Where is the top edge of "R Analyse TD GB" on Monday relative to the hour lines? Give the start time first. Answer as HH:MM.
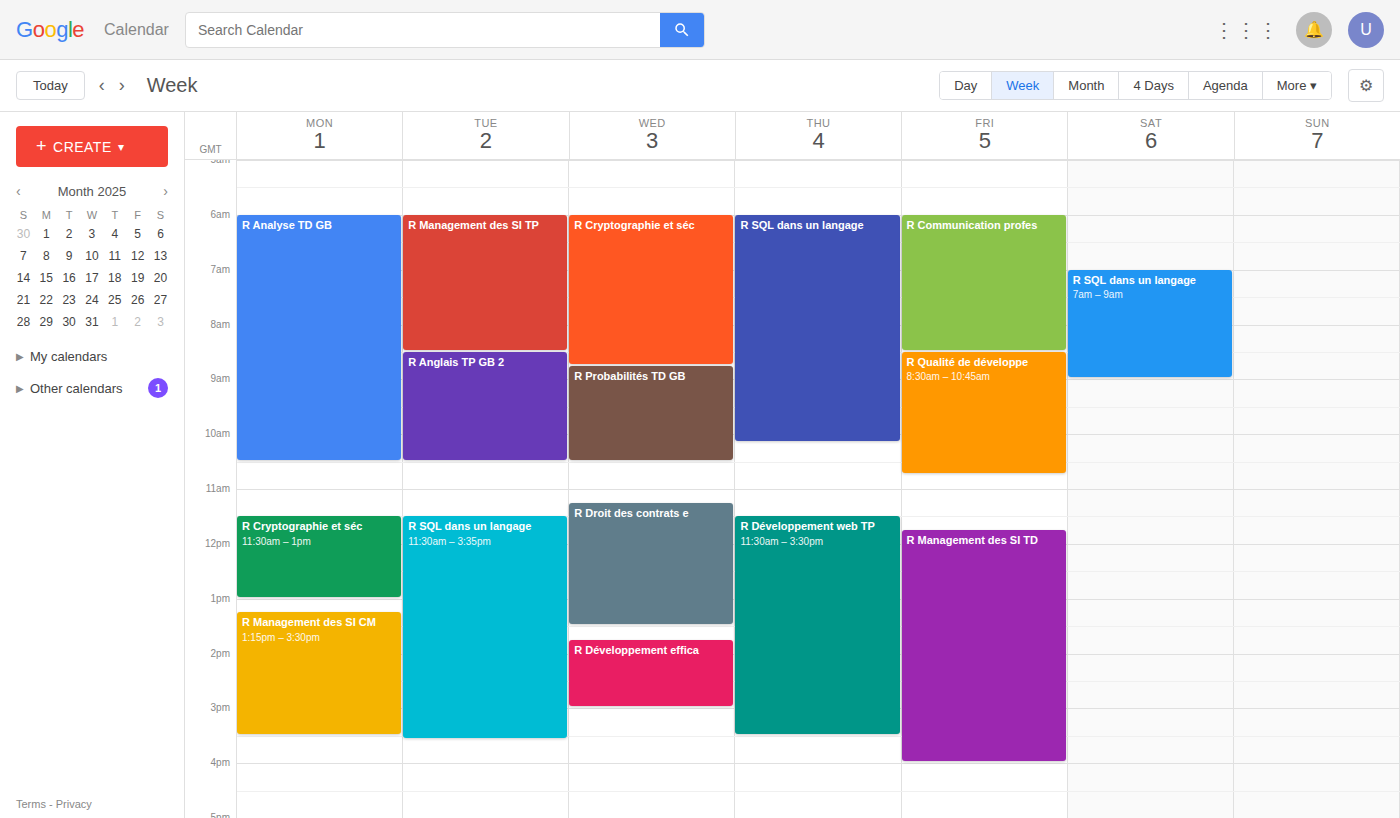
06:00 -- exactly on the 06:00 line.